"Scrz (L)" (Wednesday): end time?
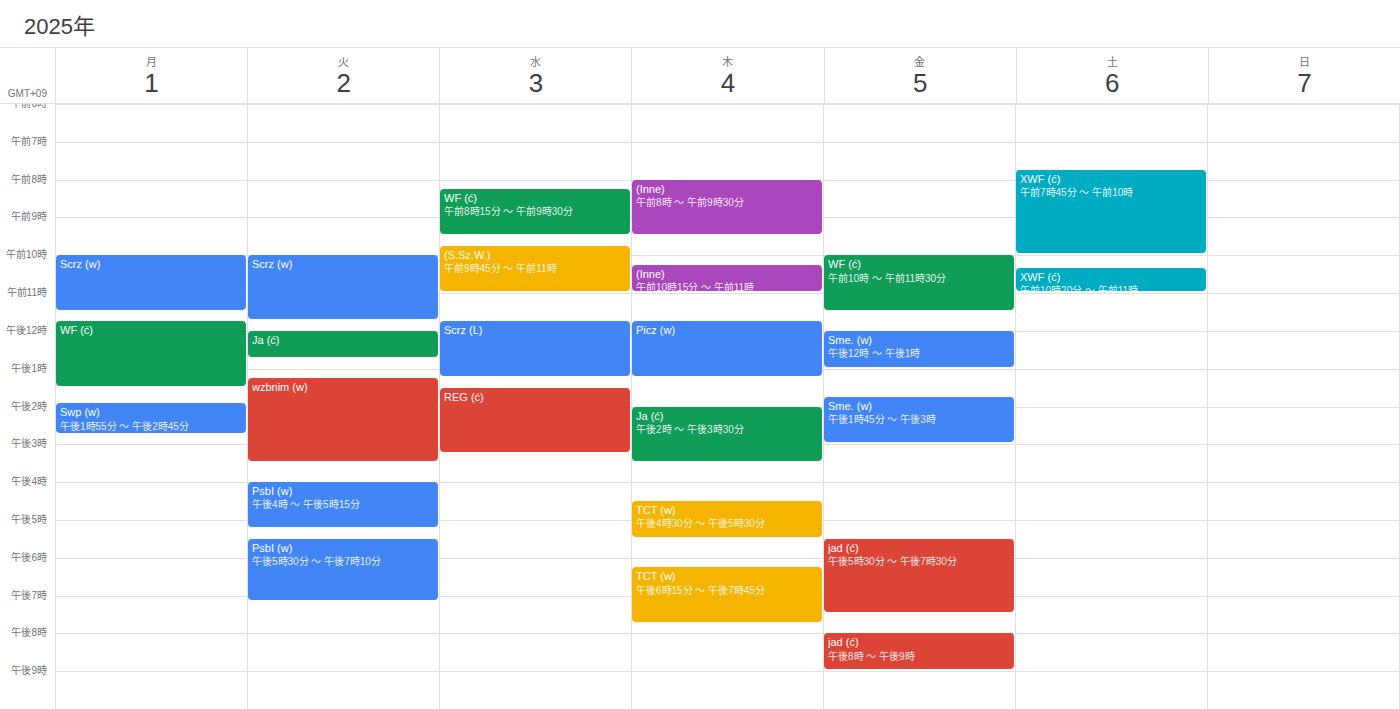
13:15